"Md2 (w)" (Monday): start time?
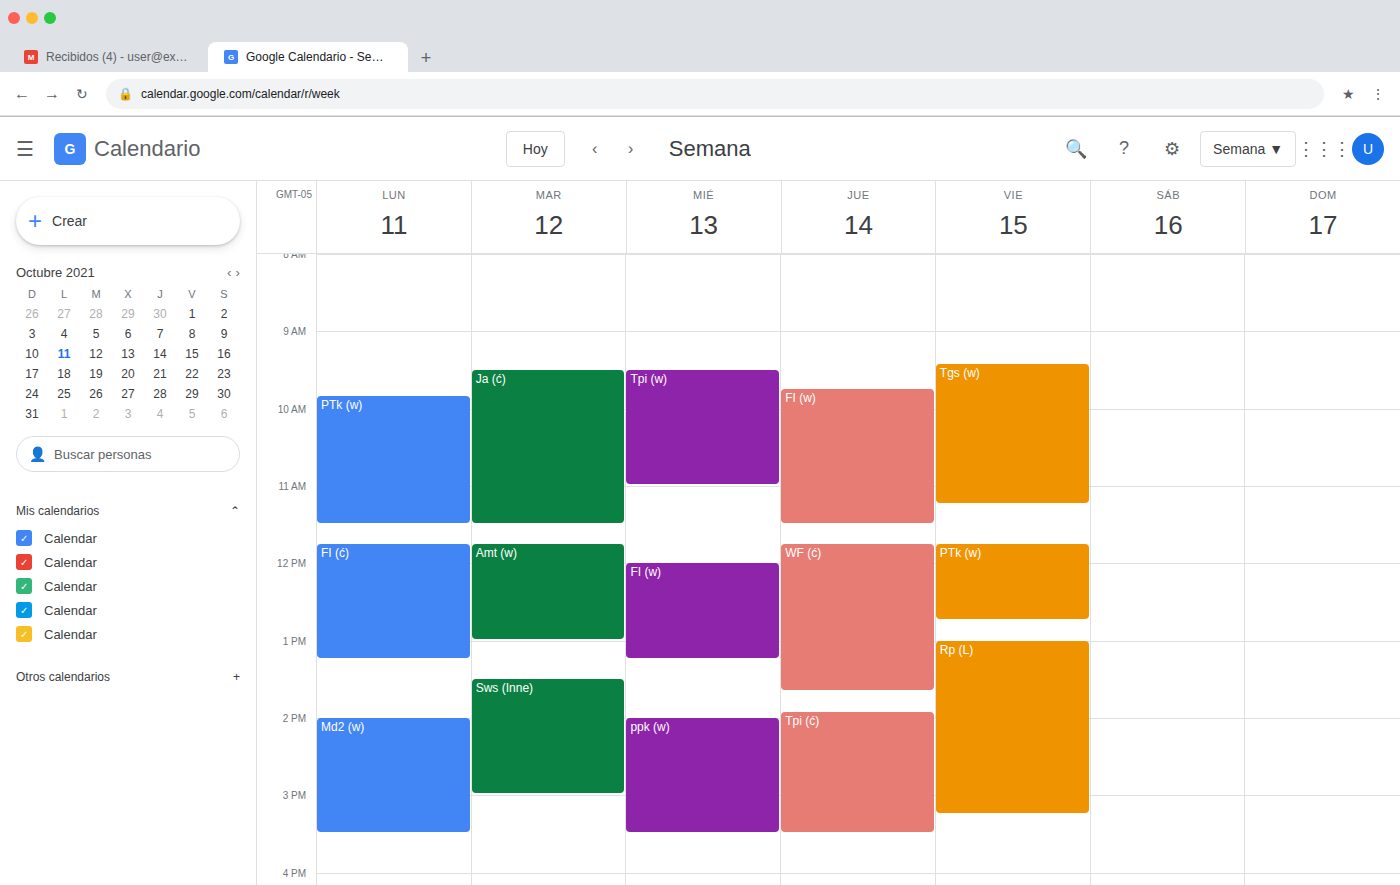
2:00 PM